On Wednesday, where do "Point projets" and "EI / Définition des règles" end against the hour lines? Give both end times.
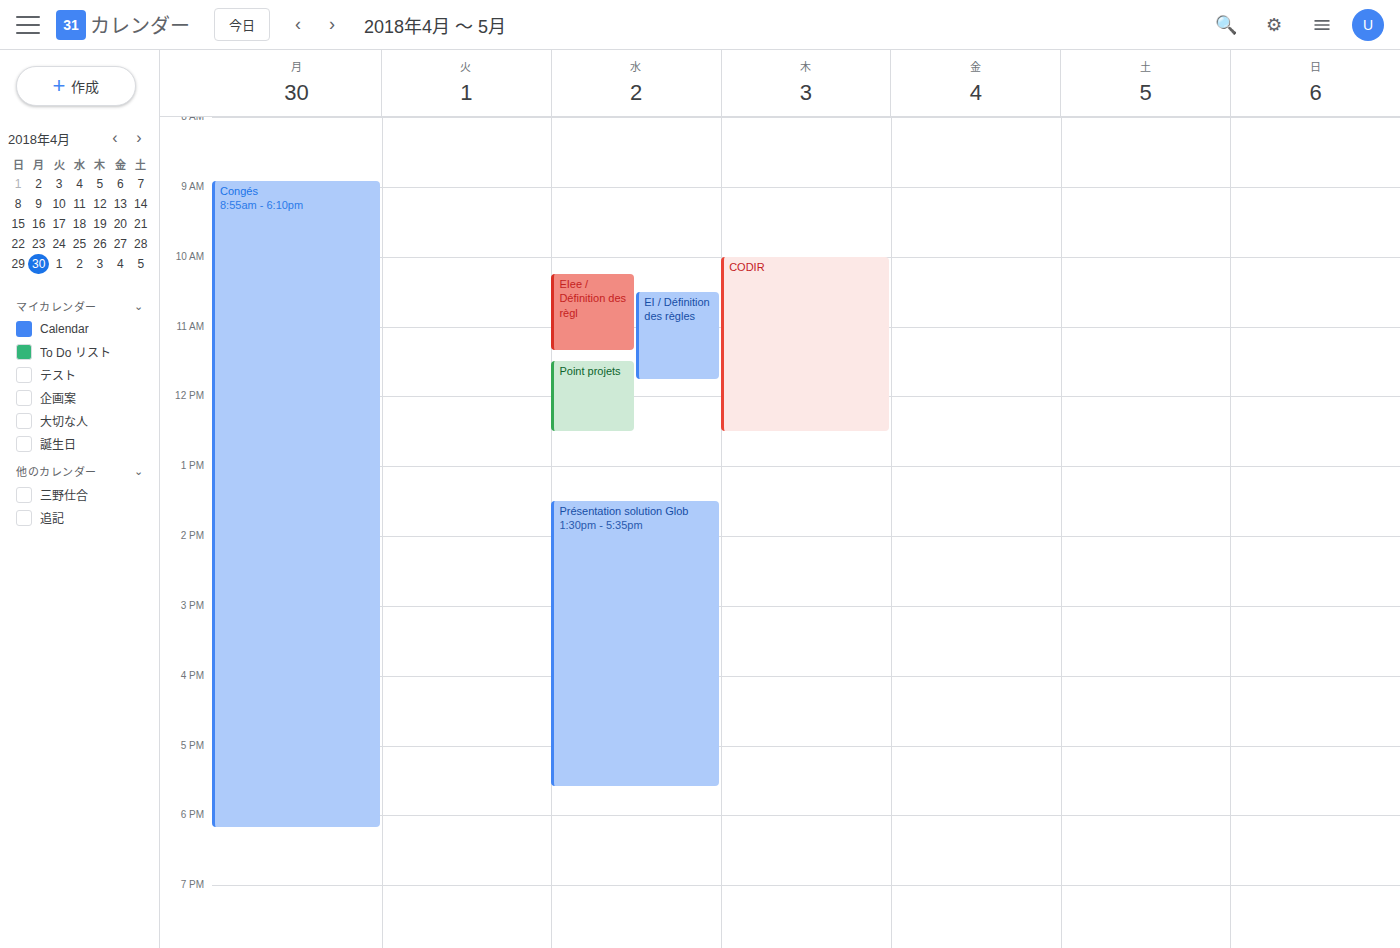
"Point projets": 12:30 PM, halfway between the 12 PM and 1 PM lines. "EI / Définition des règles": 11:45 AM, neither: three quarters of the way from the 11 AM line to the 12 PM line.